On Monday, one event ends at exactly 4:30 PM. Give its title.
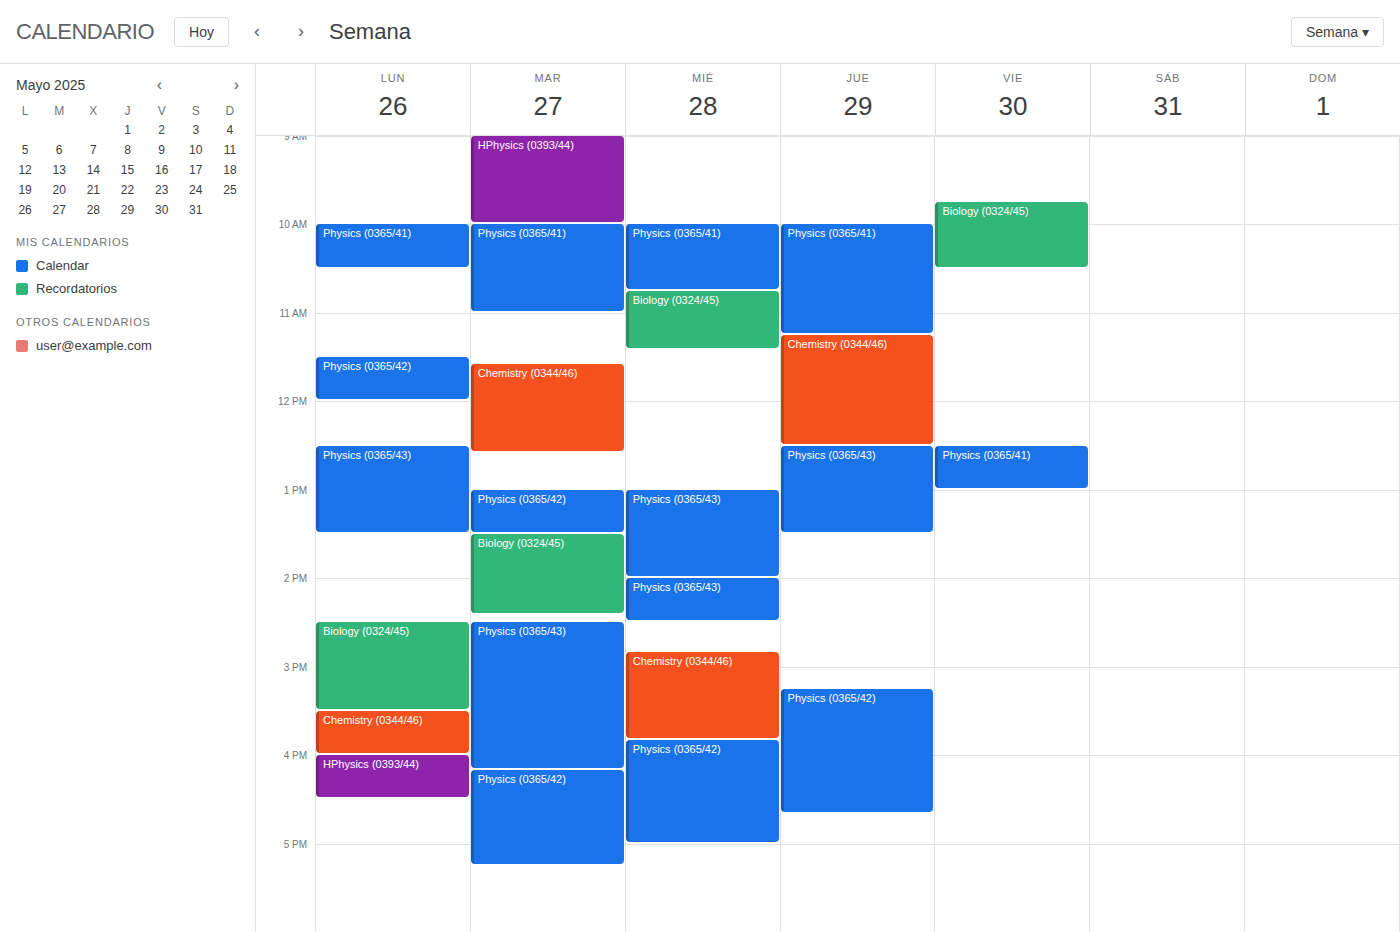
"HPhysics (0393/44)"